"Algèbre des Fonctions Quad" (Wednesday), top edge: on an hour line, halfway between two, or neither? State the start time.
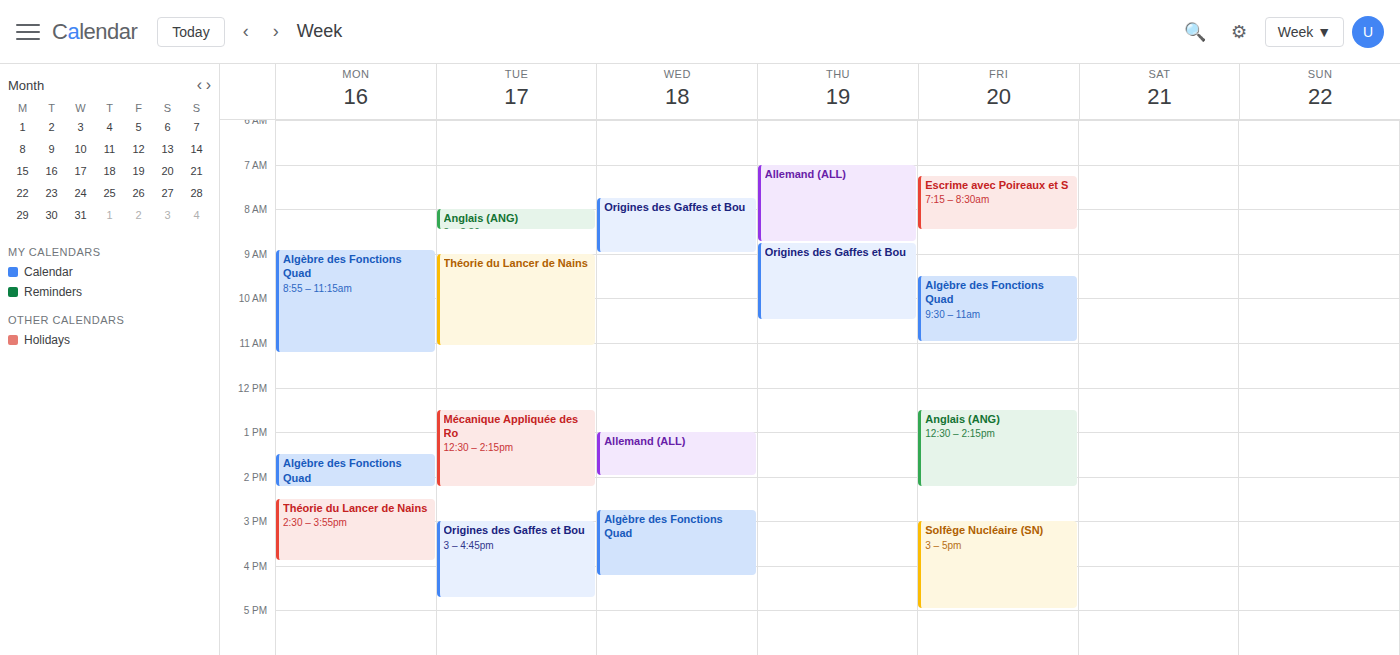
2:45 PM -- neither: three quarters of the way from the 2 PM line to the 3 PM line.